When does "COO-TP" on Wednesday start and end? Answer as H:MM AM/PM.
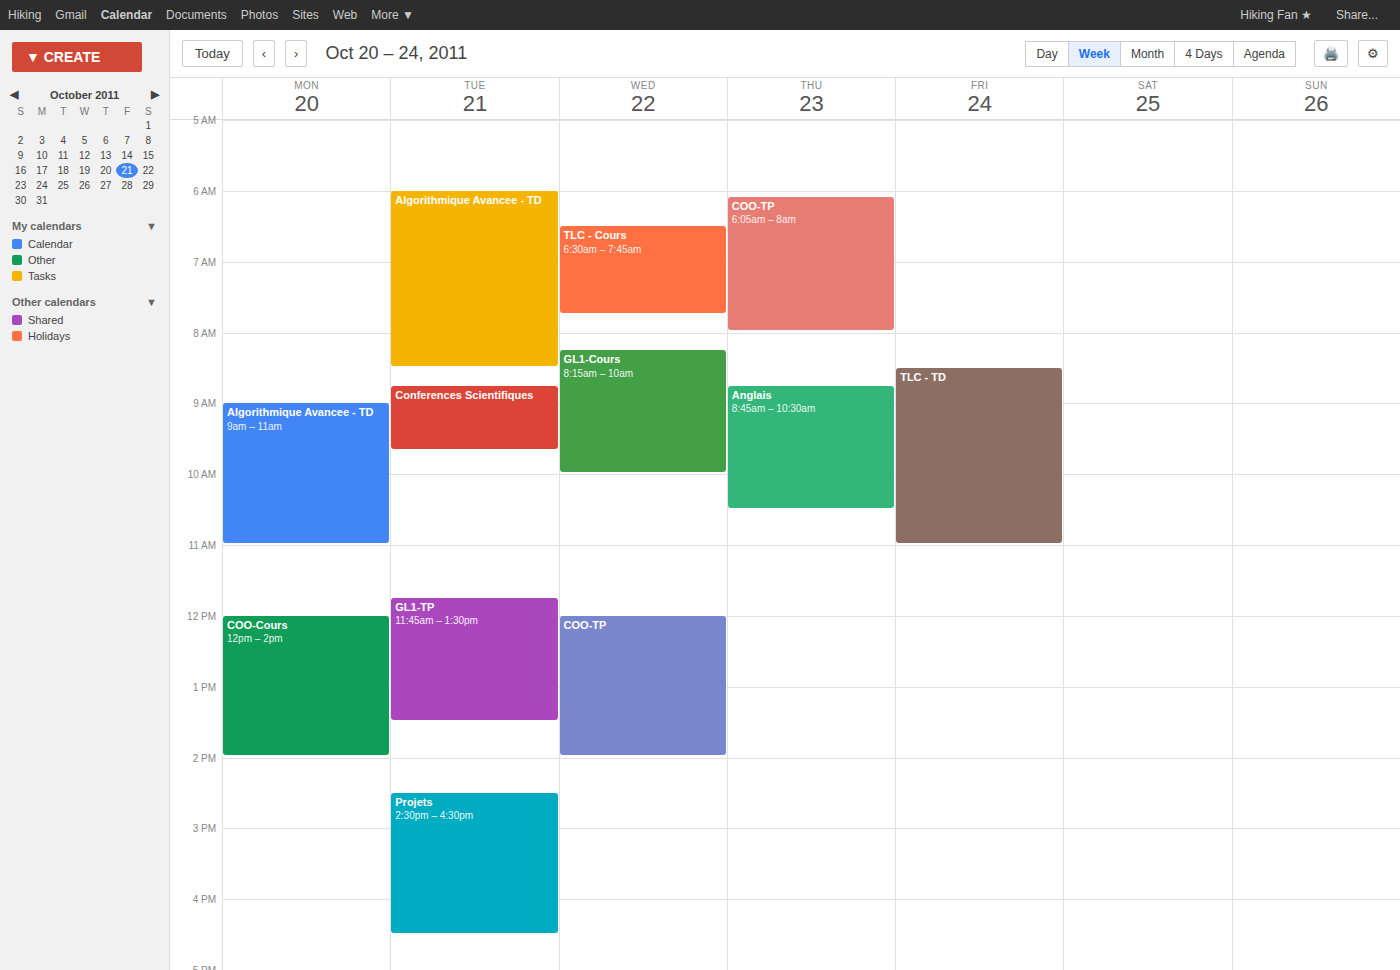
12:00 PM to 2:00 PM